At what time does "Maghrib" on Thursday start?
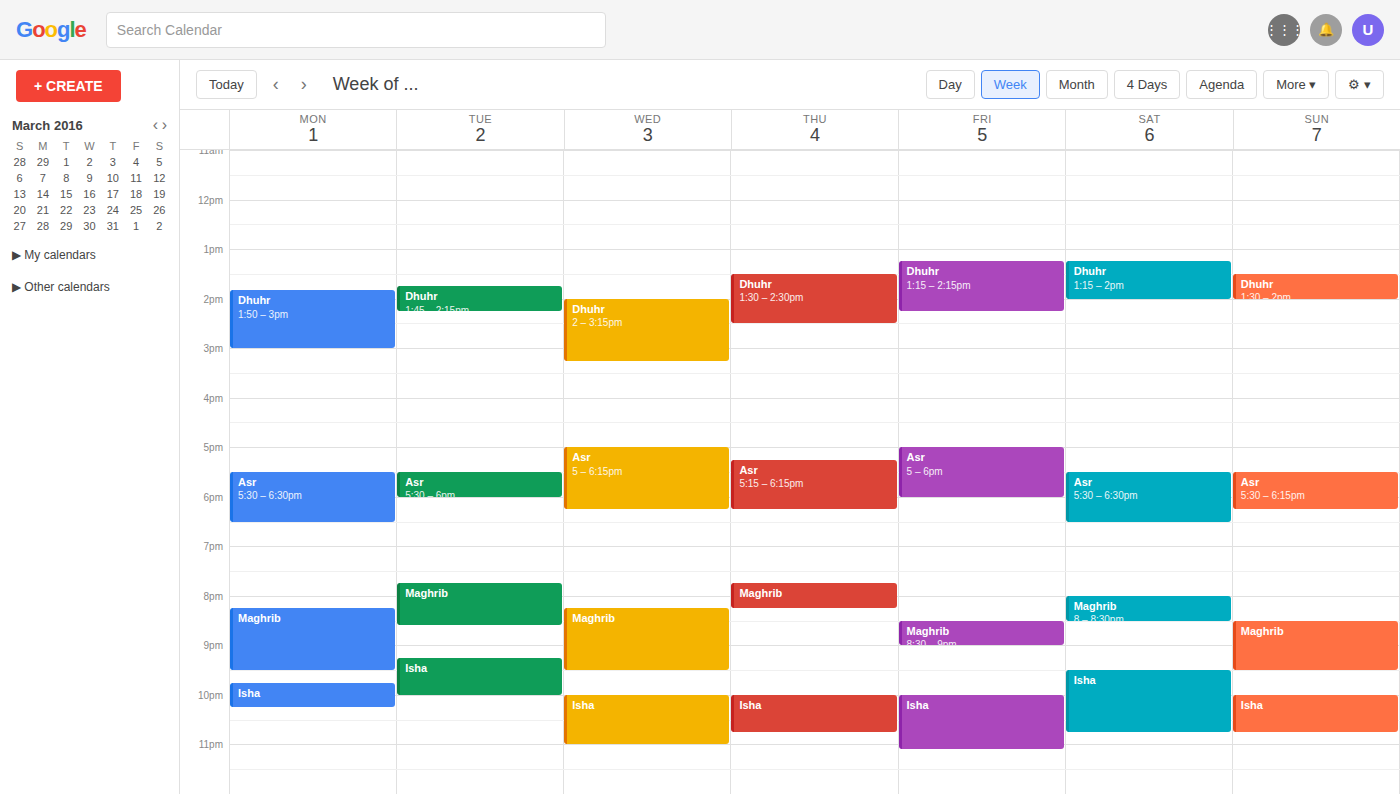
7:45 PM